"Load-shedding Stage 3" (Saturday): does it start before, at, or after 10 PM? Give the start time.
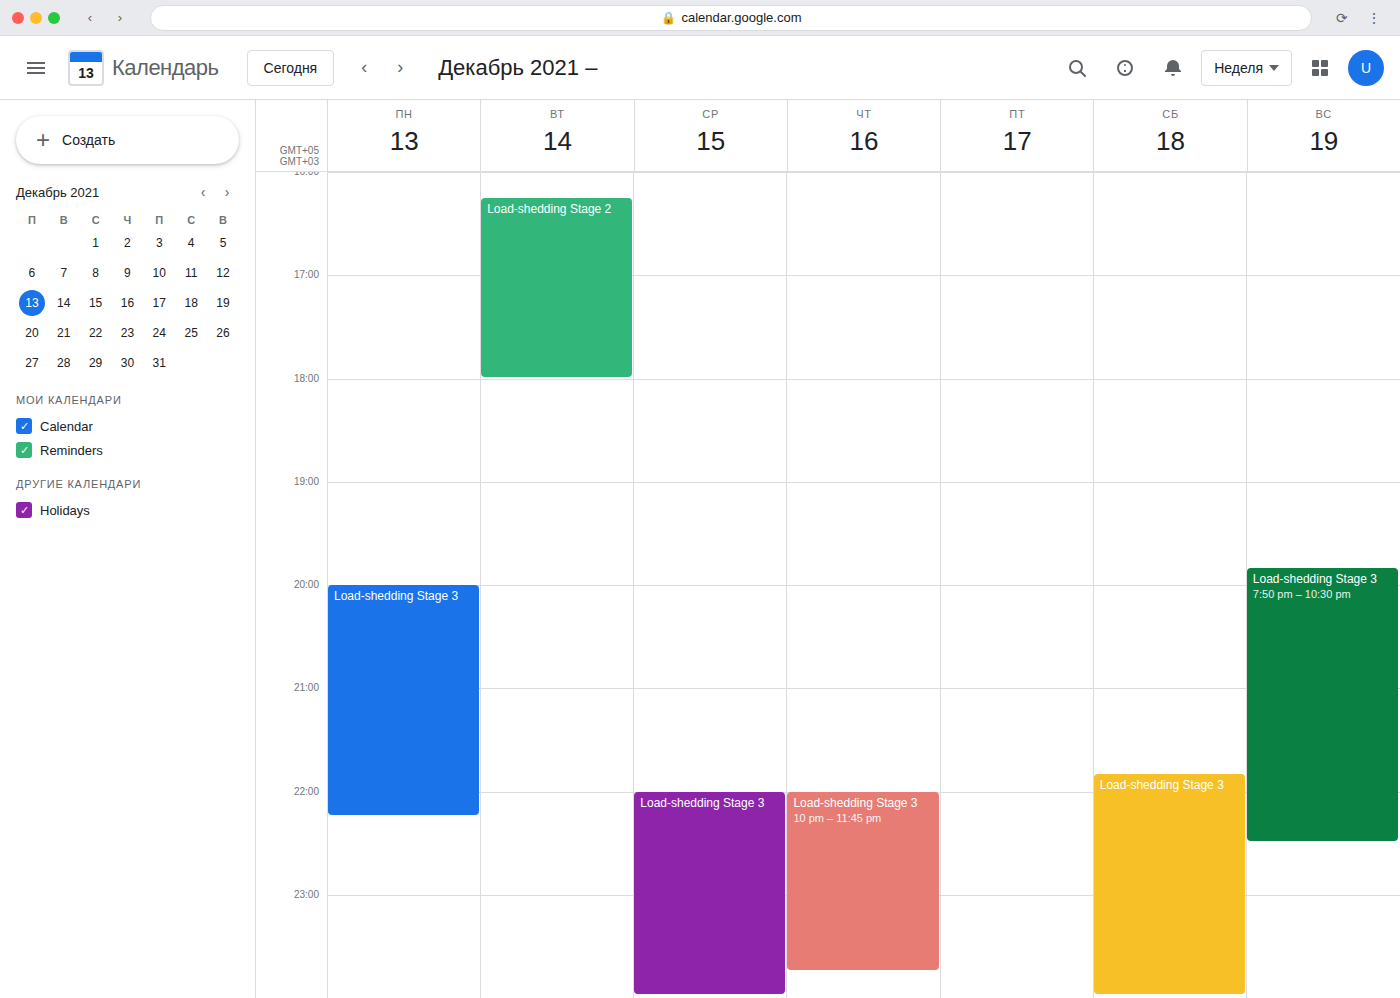
9:50 PM -- before 10 PM, 10 minutes above the 10 PM line.